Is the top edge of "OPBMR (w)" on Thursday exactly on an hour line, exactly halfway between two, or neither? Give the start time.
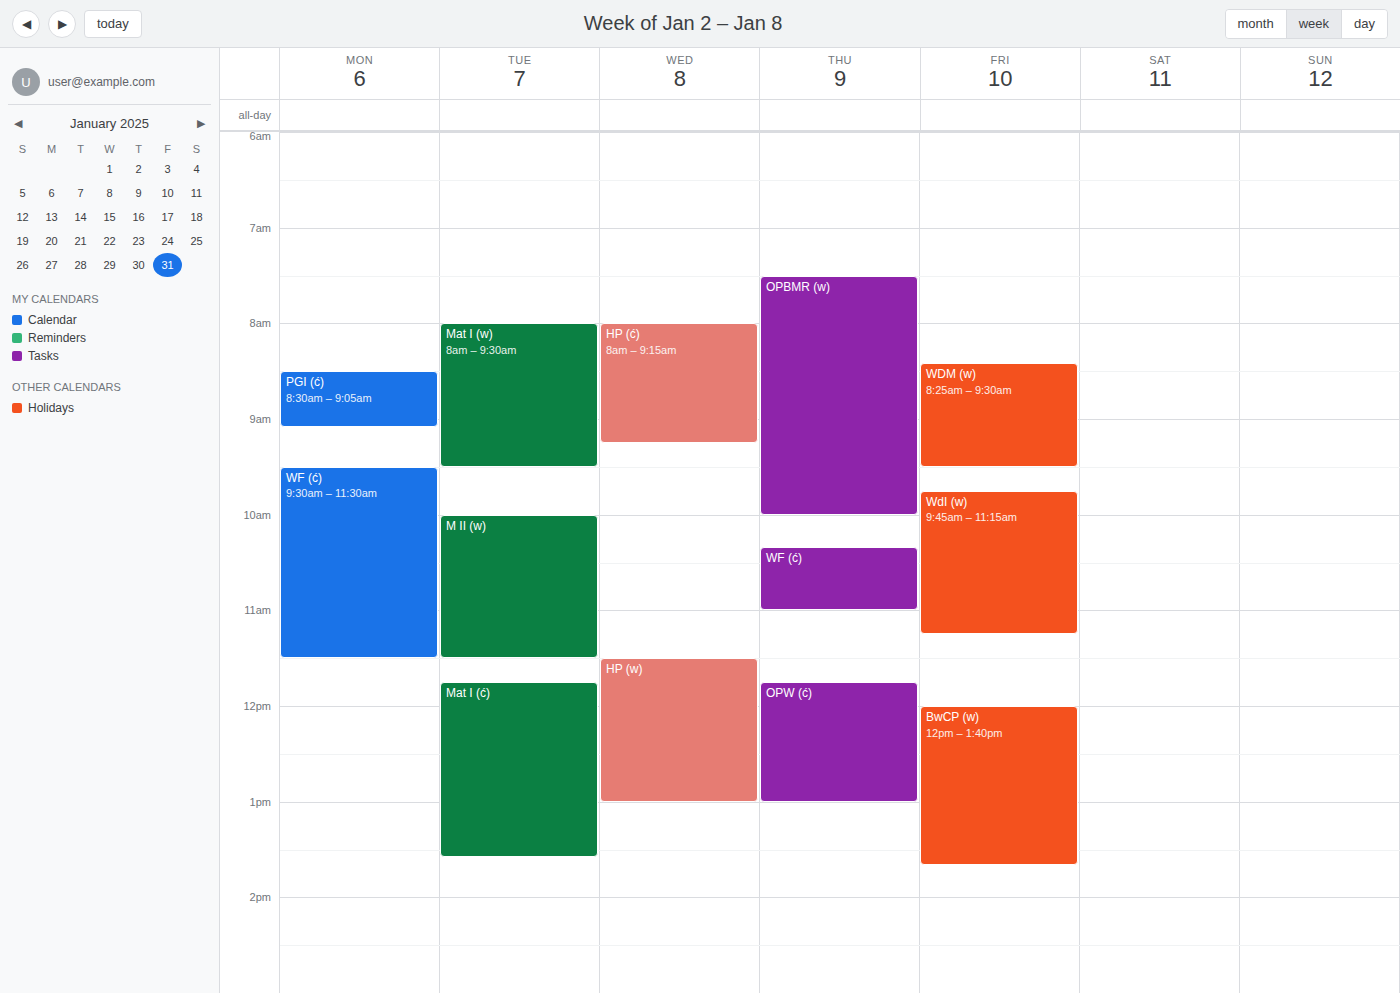
07:30 -- halfway between the 07:00 and 08:00 lines.